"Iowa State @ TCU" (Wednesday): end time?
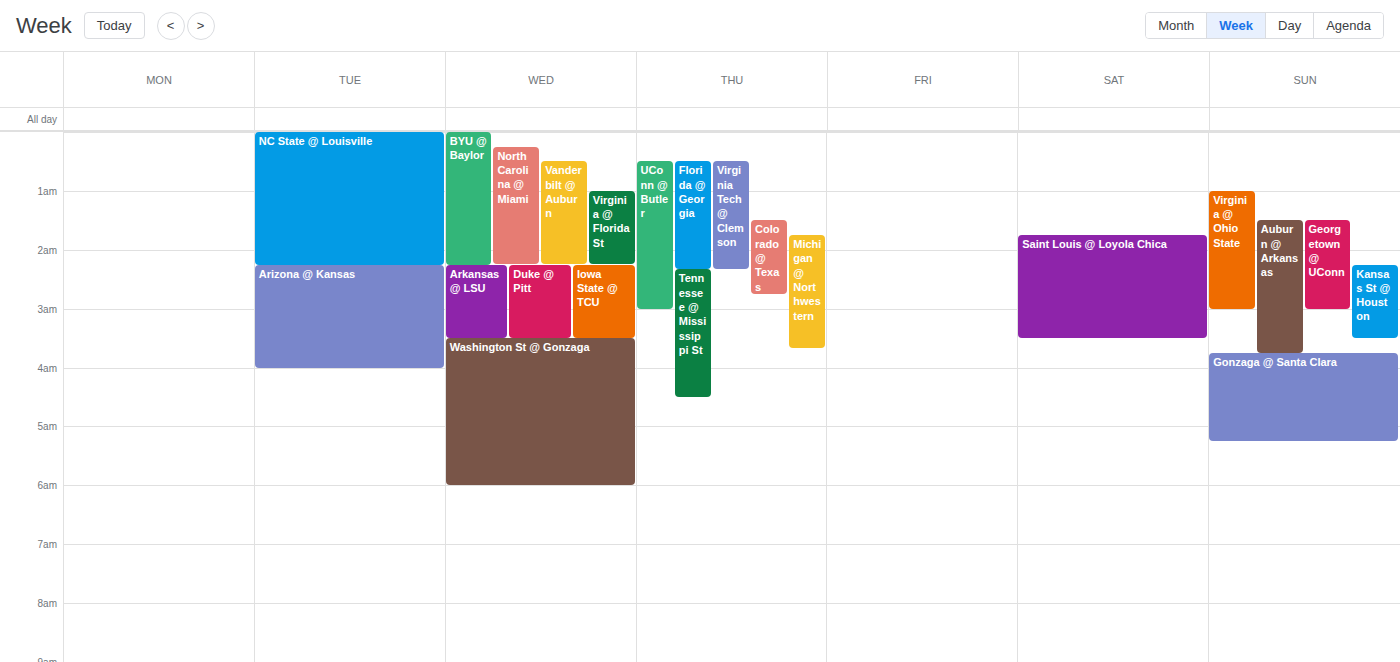
3:30 AM